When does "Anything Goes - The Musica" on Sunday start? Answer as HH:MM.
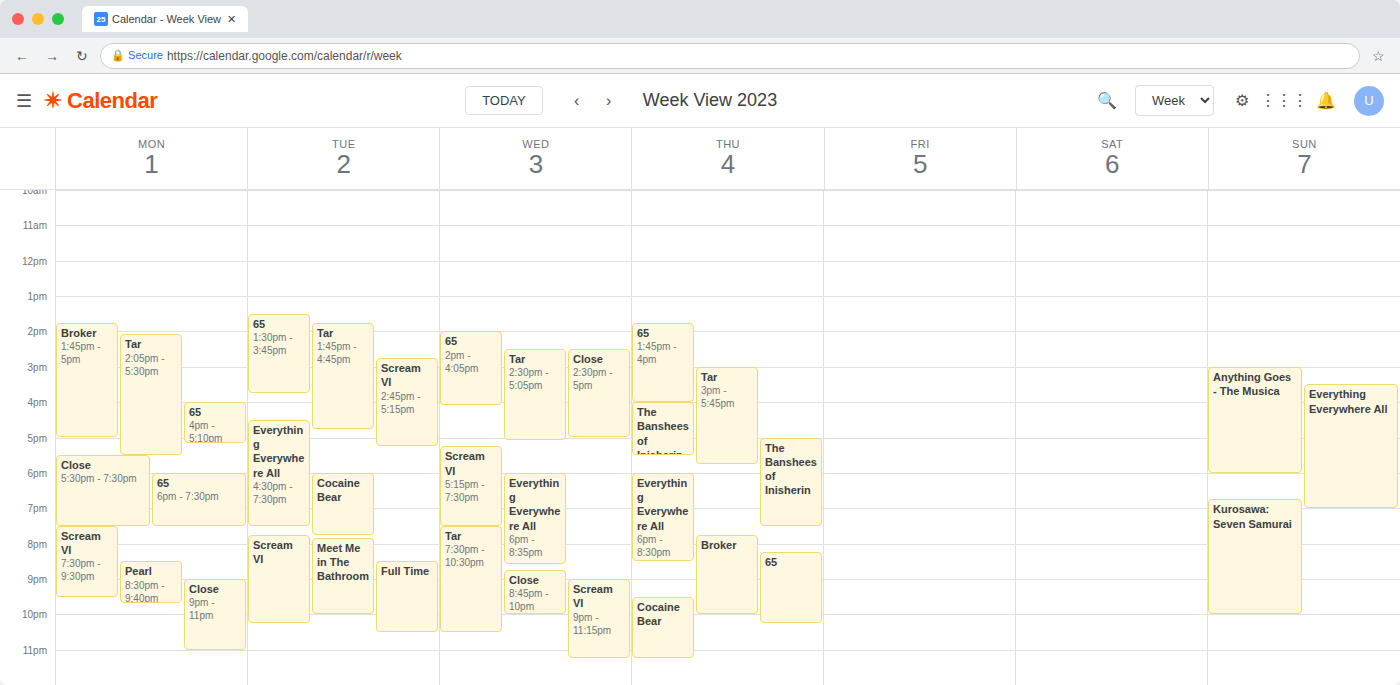
15:00